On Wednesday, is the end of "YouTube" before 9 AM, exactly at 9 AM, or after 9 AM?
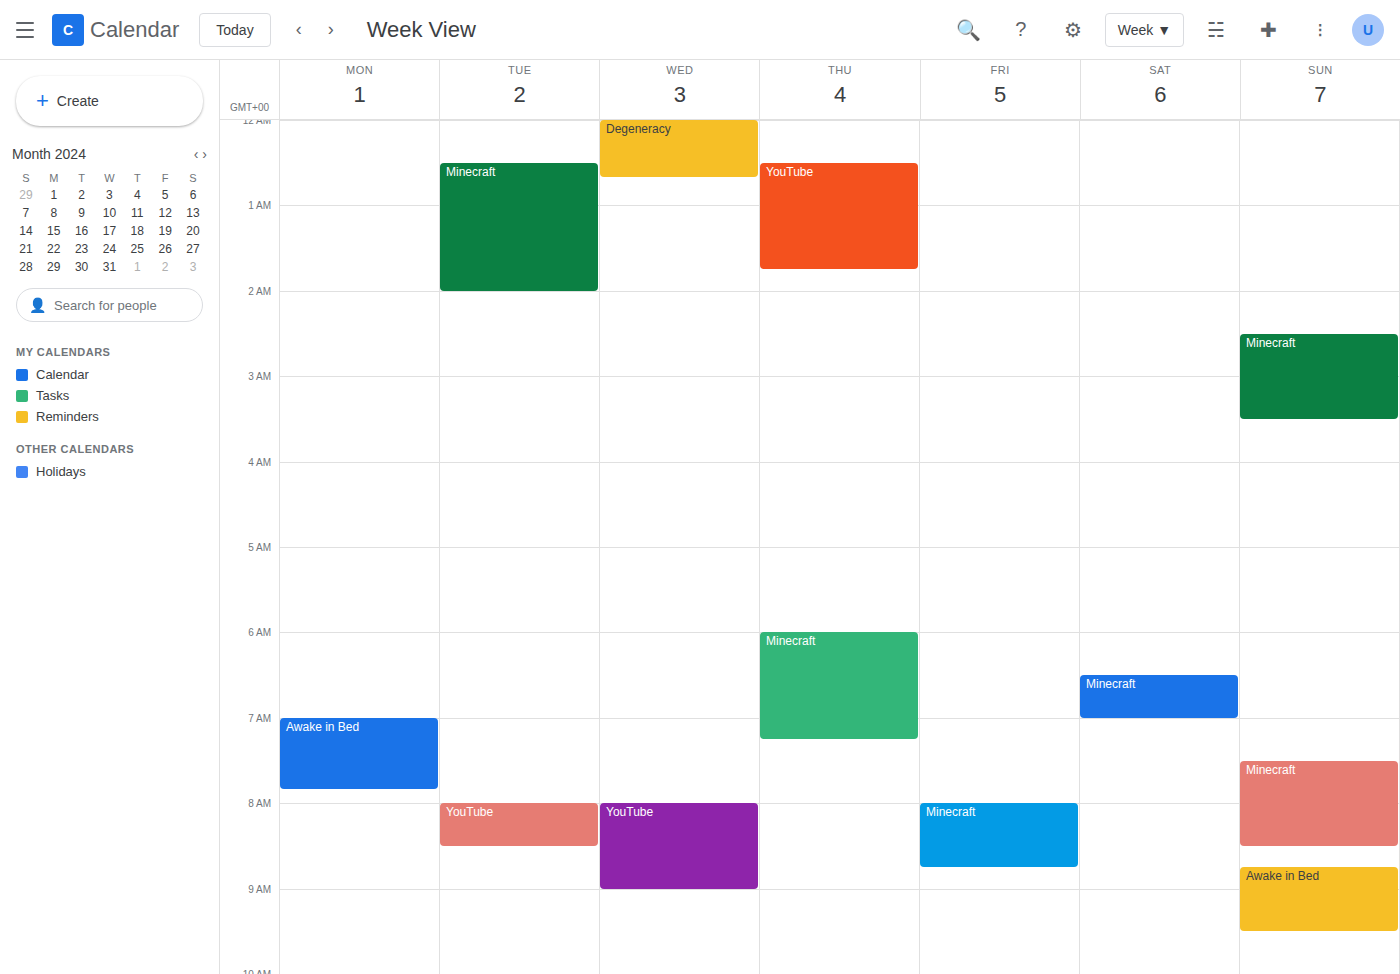
9:00 AM -- exactly at 9 AM, on the 9 AM line.